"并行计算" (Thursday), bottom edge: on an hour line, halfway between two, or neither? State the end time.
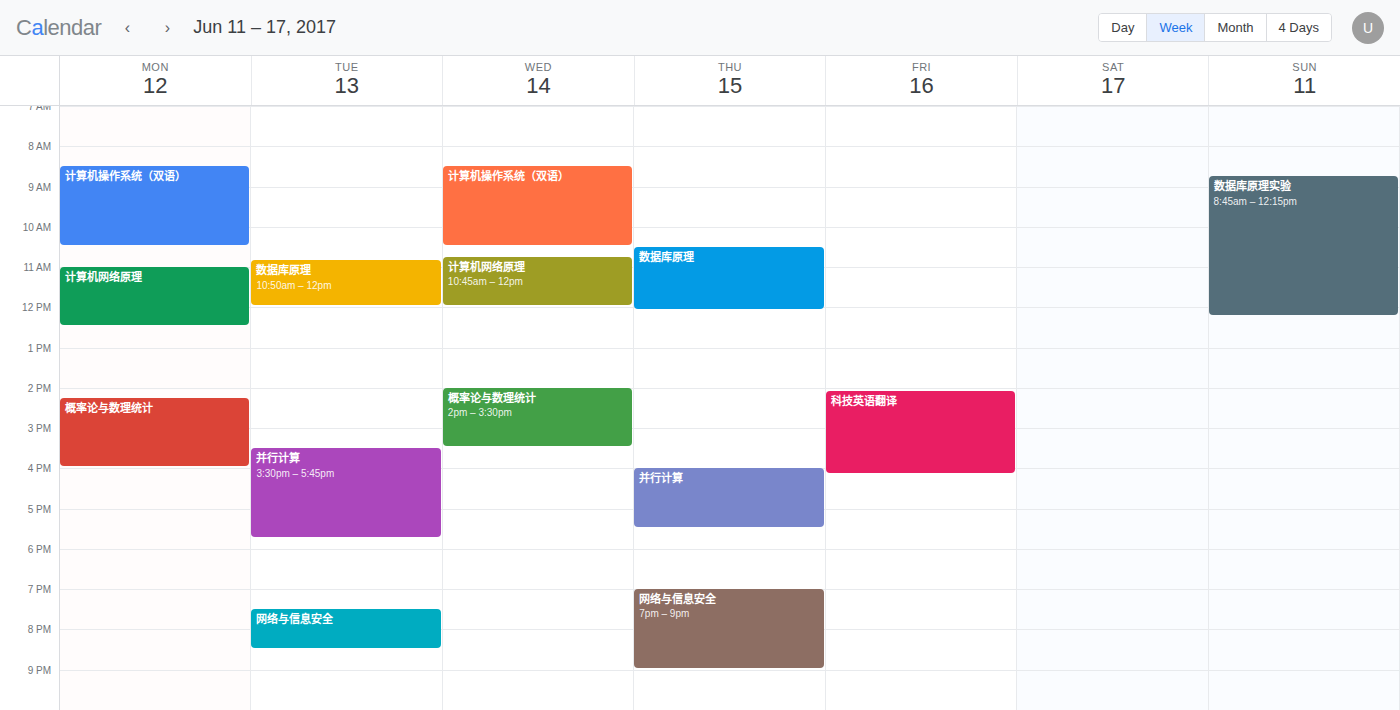
5:30 PM -- halfway between the 5 PM and 6 PM lines.